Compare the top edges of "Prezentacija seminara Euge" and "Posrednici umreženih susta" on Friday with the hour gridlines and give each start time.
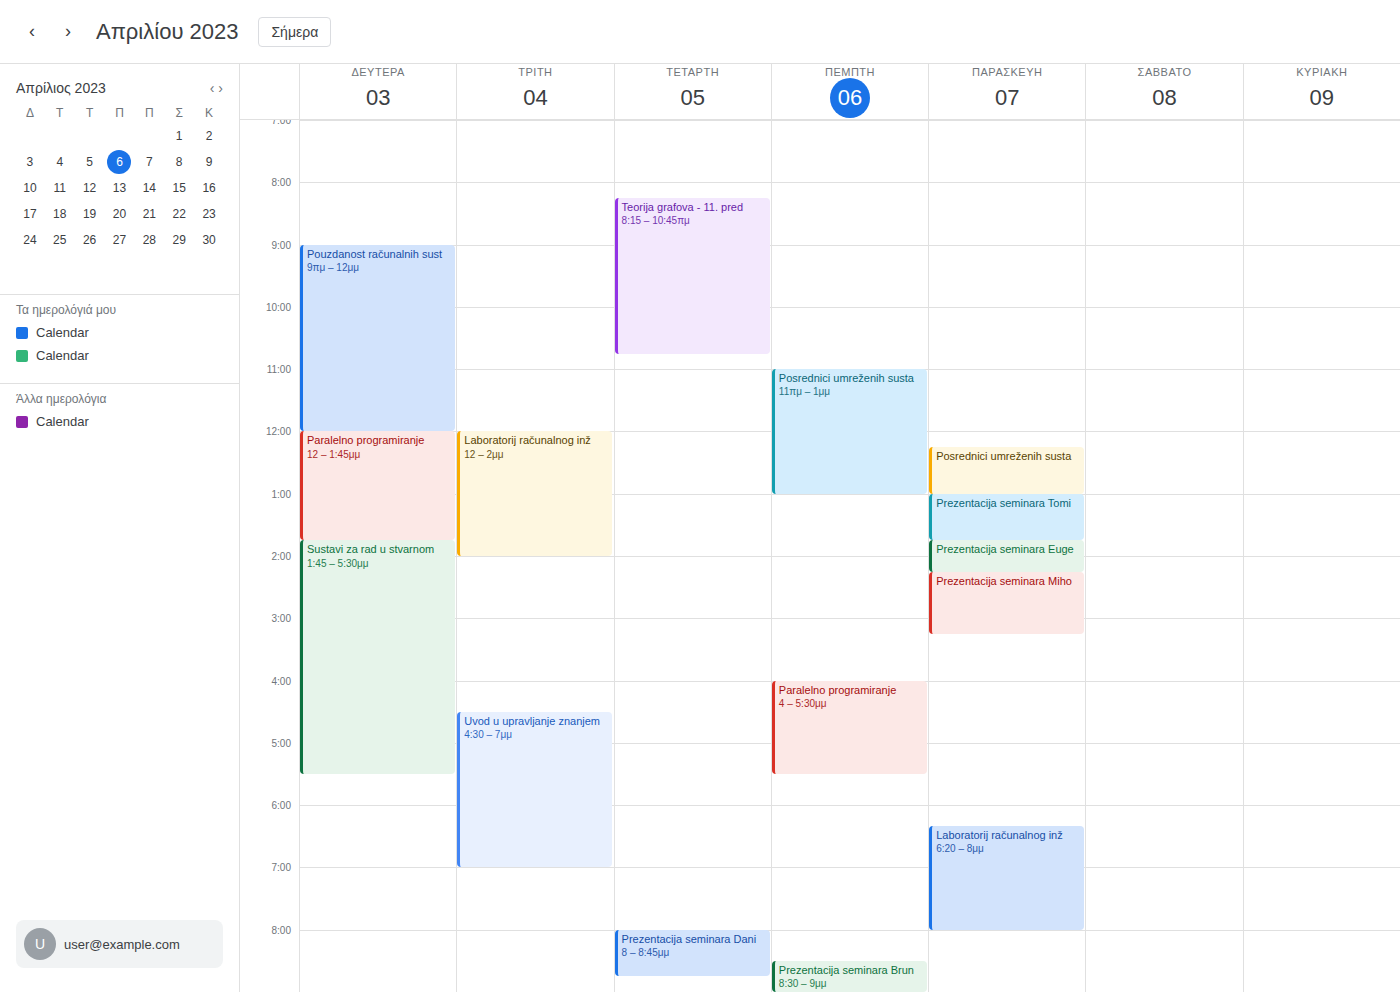
"Prezentacija seminara Euge": 1:45 PM, neither: three quarters of the way from the 1 PM line to the 2 PM line. "Posrednici umreženih susta": 12:15 PM, neither: a quarter of the way from the 12 PM line to the 1 PM line.